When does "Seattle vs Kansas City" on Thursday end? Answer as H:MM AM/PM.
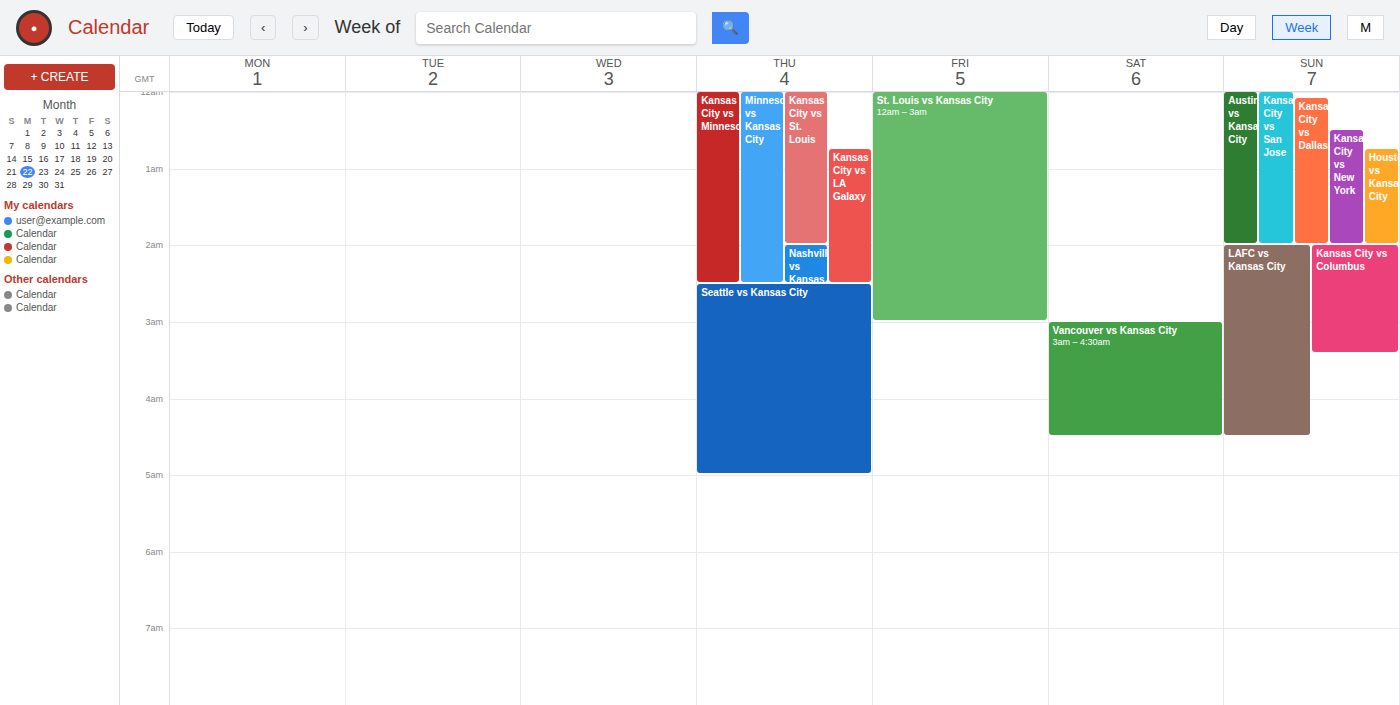
5:00 AM